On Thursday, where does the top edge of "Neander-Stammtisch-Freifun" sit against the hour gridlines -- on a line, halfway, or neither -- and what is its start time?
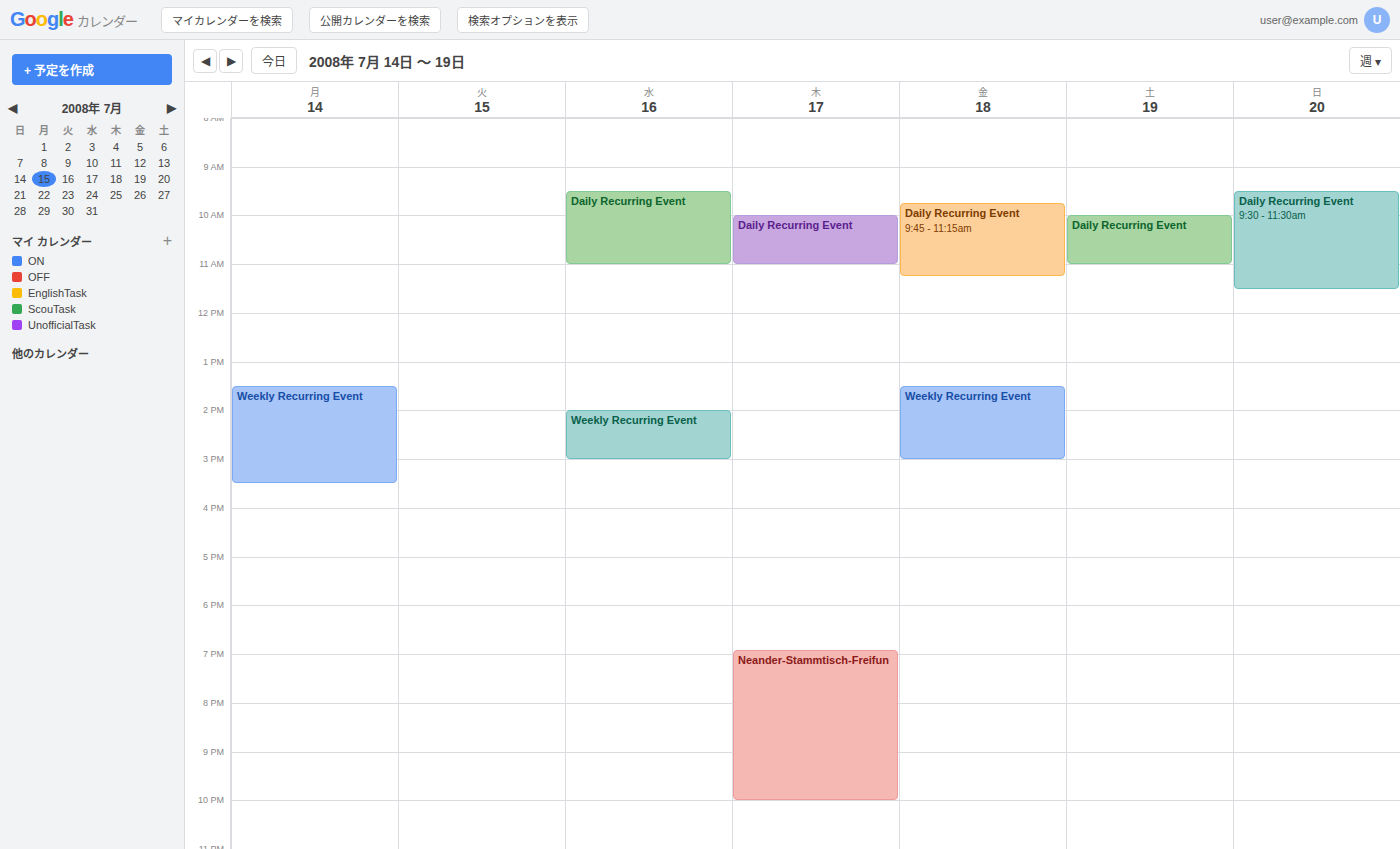
6:55 PM -- neither: 55 minutes below the 6 PM line and 5 minutes above the 7 PM line.